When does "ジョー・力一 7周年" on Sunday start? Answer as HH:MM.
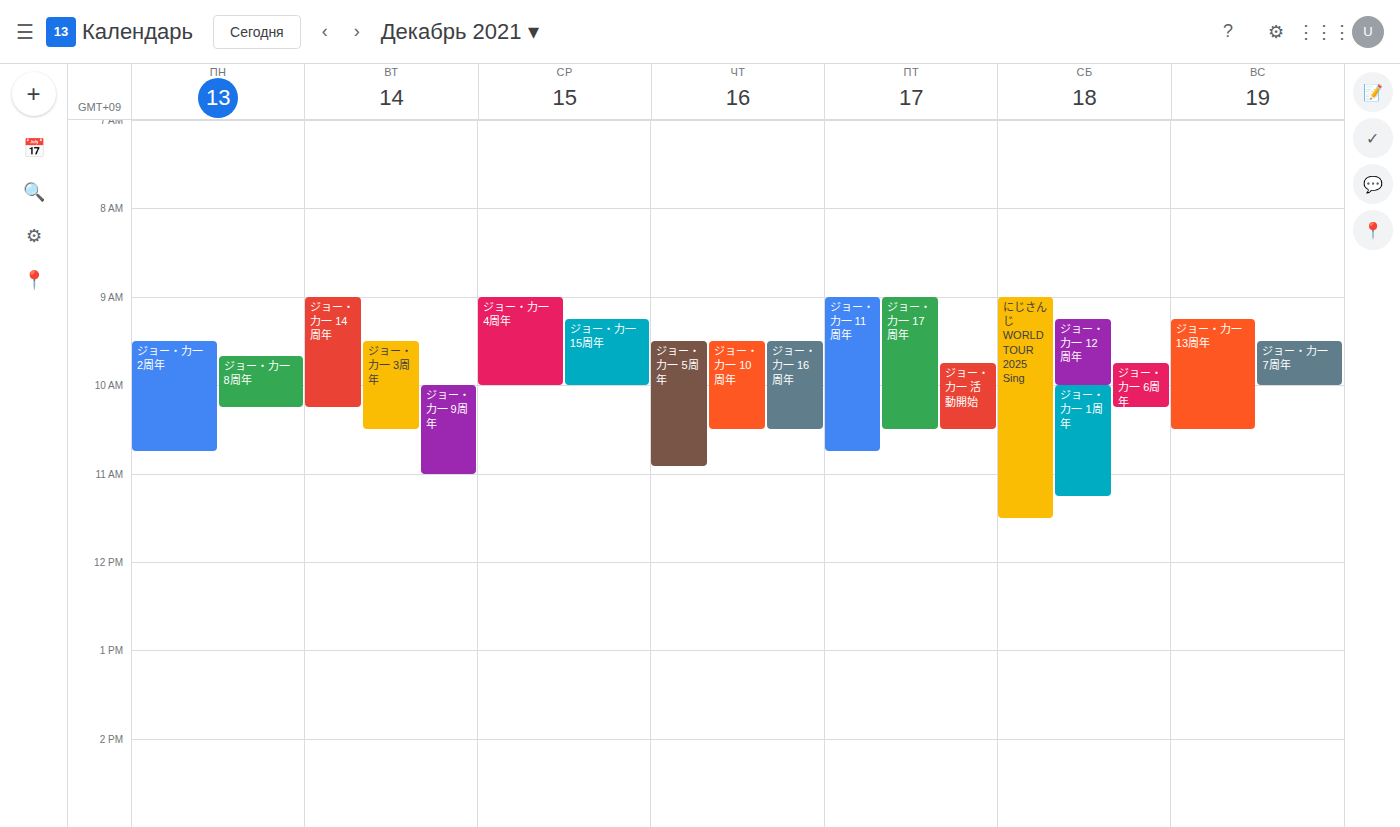
09:30